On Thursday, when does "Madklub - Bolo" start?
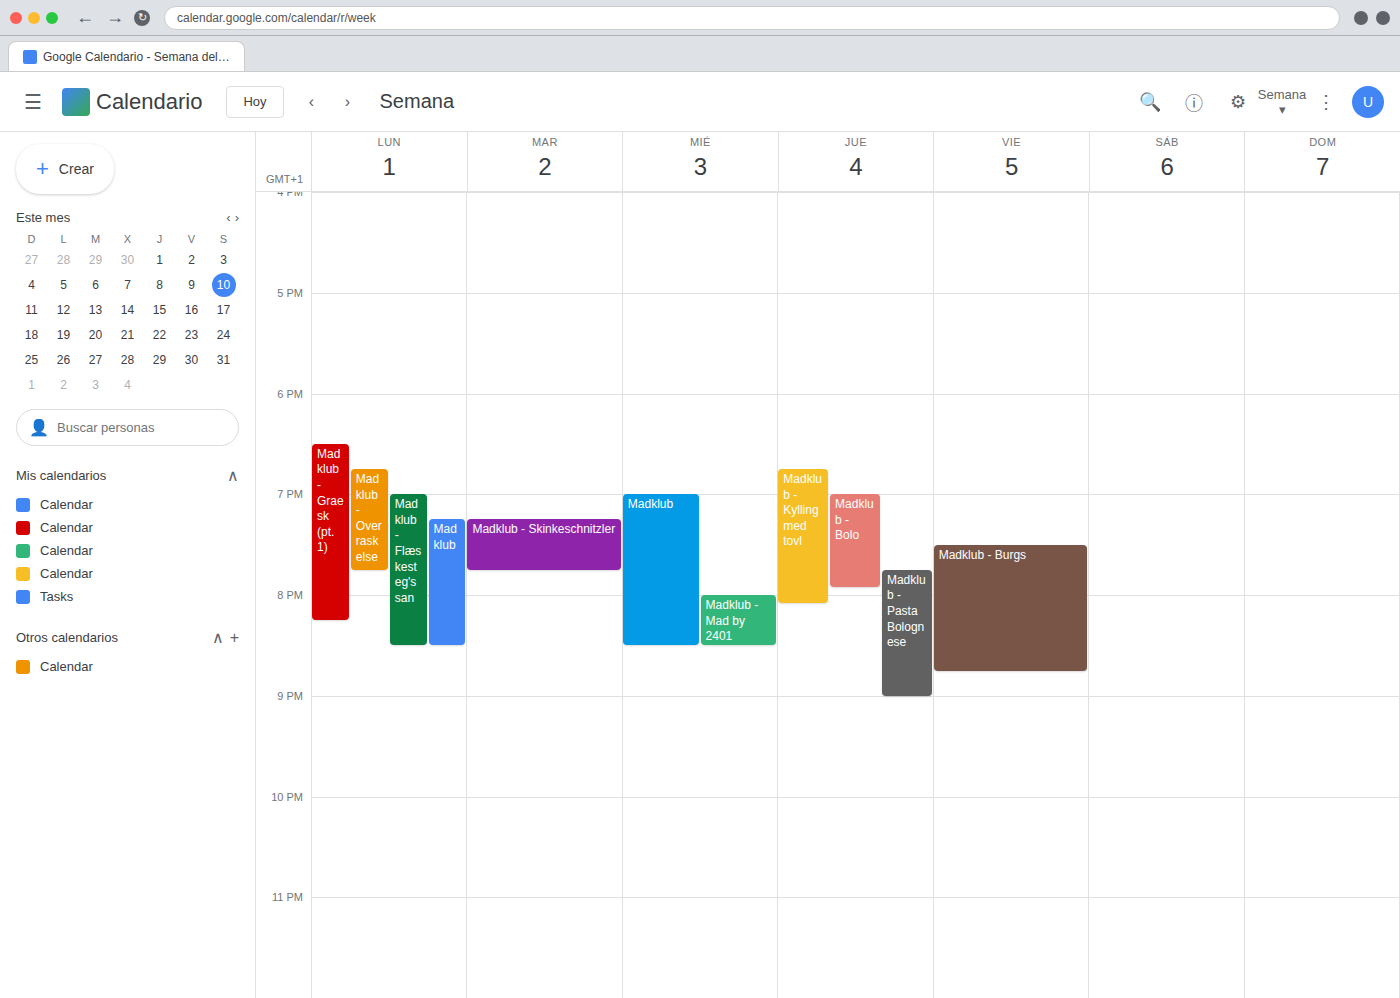
7:00 PM